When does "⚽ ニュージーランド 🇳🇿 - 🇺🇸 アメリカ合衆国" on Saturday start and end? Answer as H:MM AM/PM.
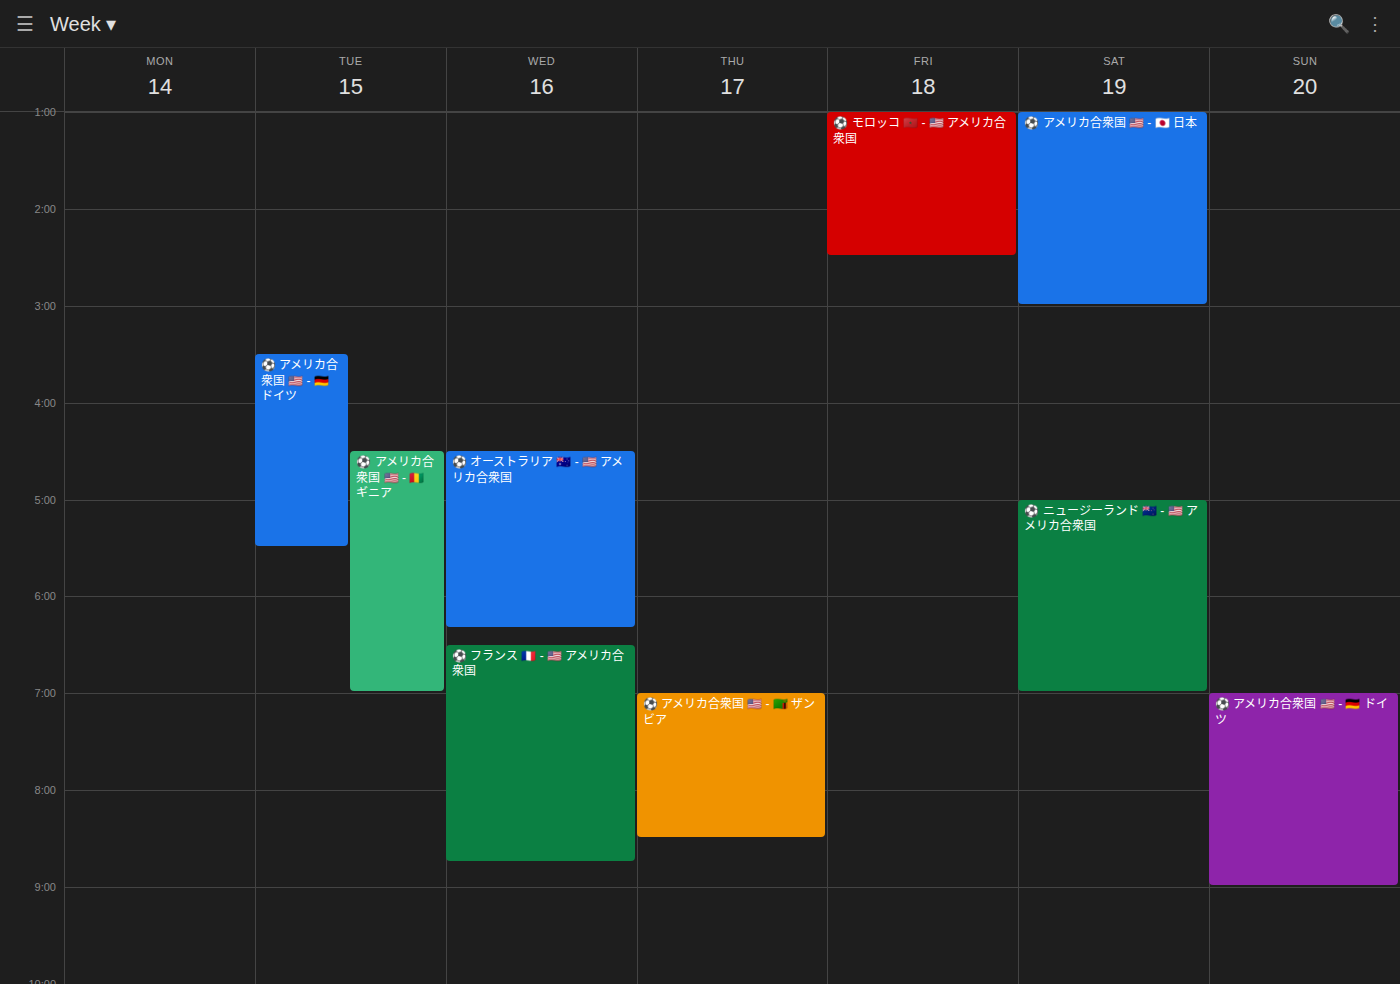
5:00 PM to 7:00 PM